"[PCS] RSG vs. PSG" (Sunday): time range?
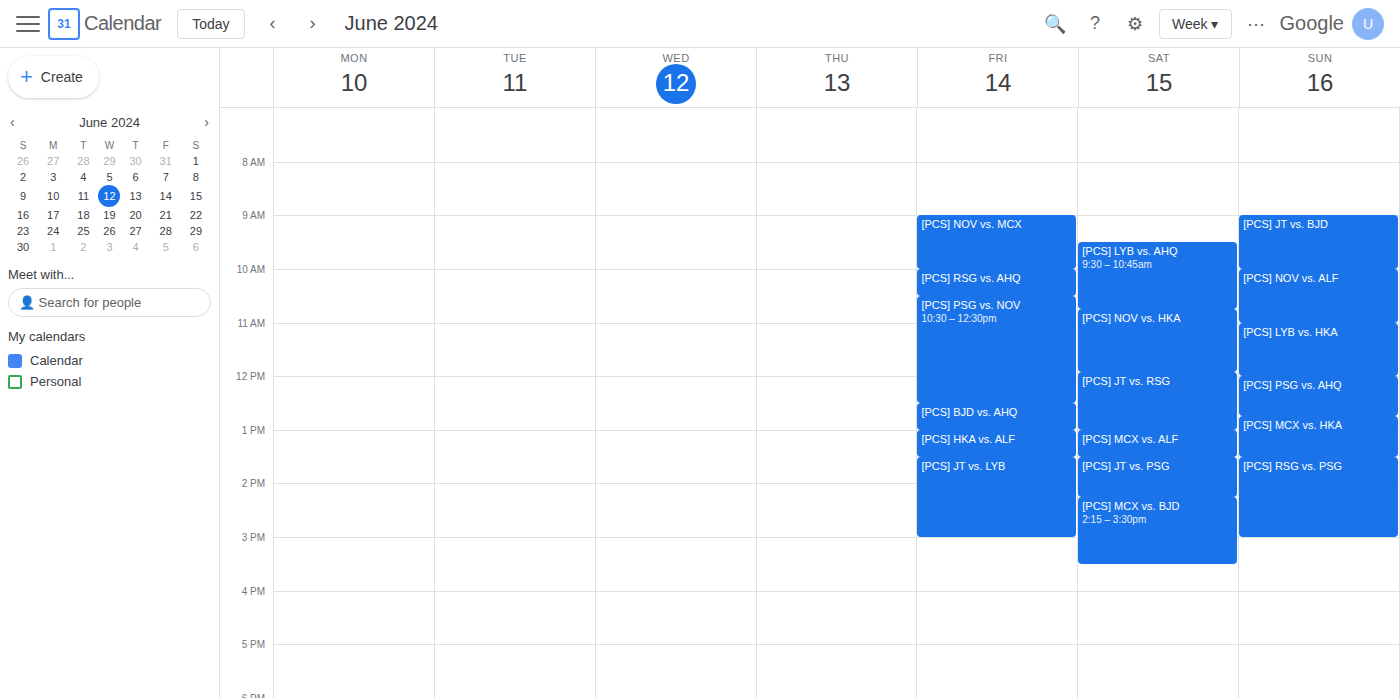
13:30 to 15:00